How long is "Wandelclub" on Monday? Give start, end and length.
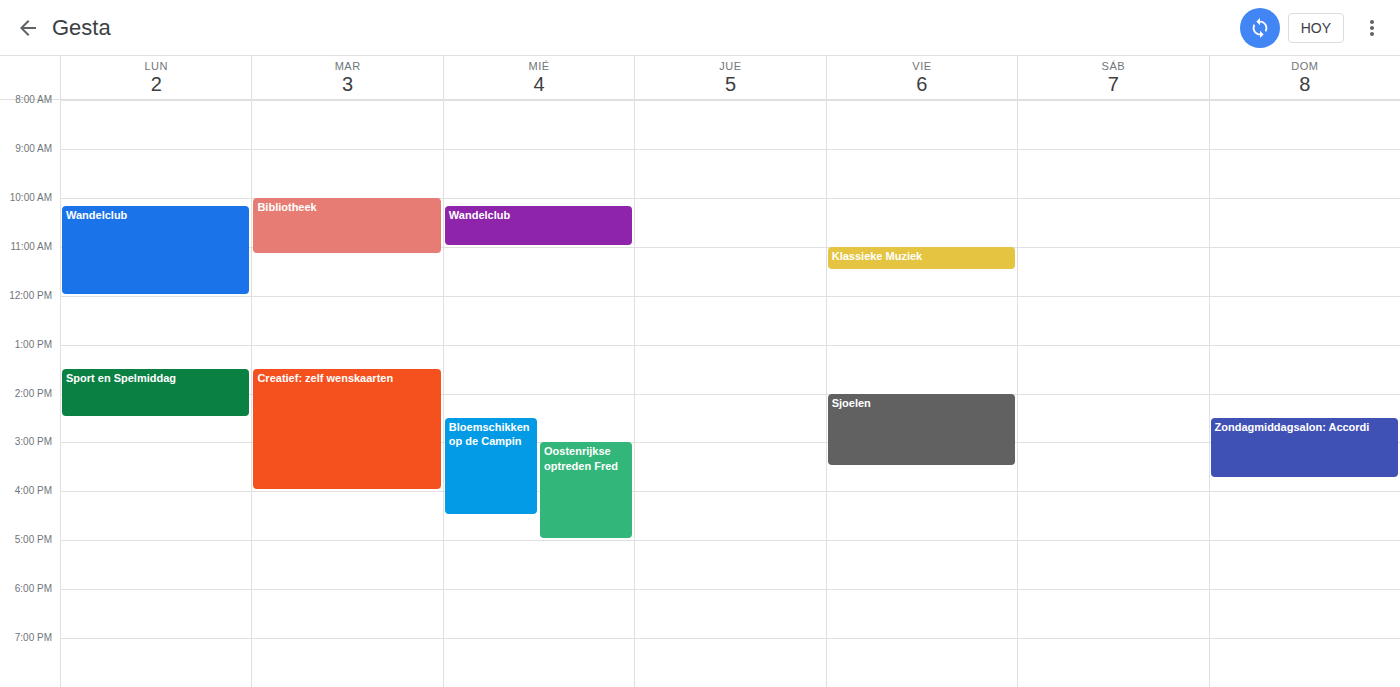
10:10 AM to 12:00 PM, 1 hour 50 minutes